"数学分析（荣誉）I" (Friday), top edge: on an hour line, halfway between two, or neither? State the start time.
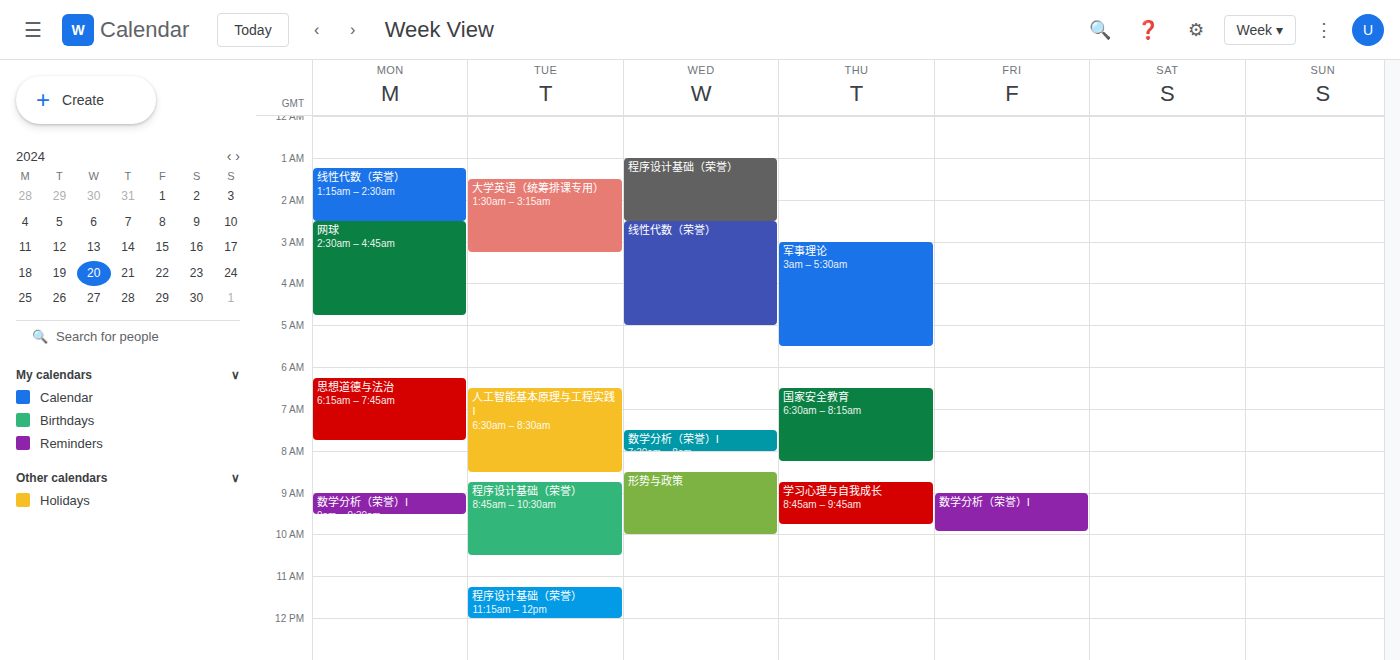
9:00 AM -- exactly on the 9 AM line.